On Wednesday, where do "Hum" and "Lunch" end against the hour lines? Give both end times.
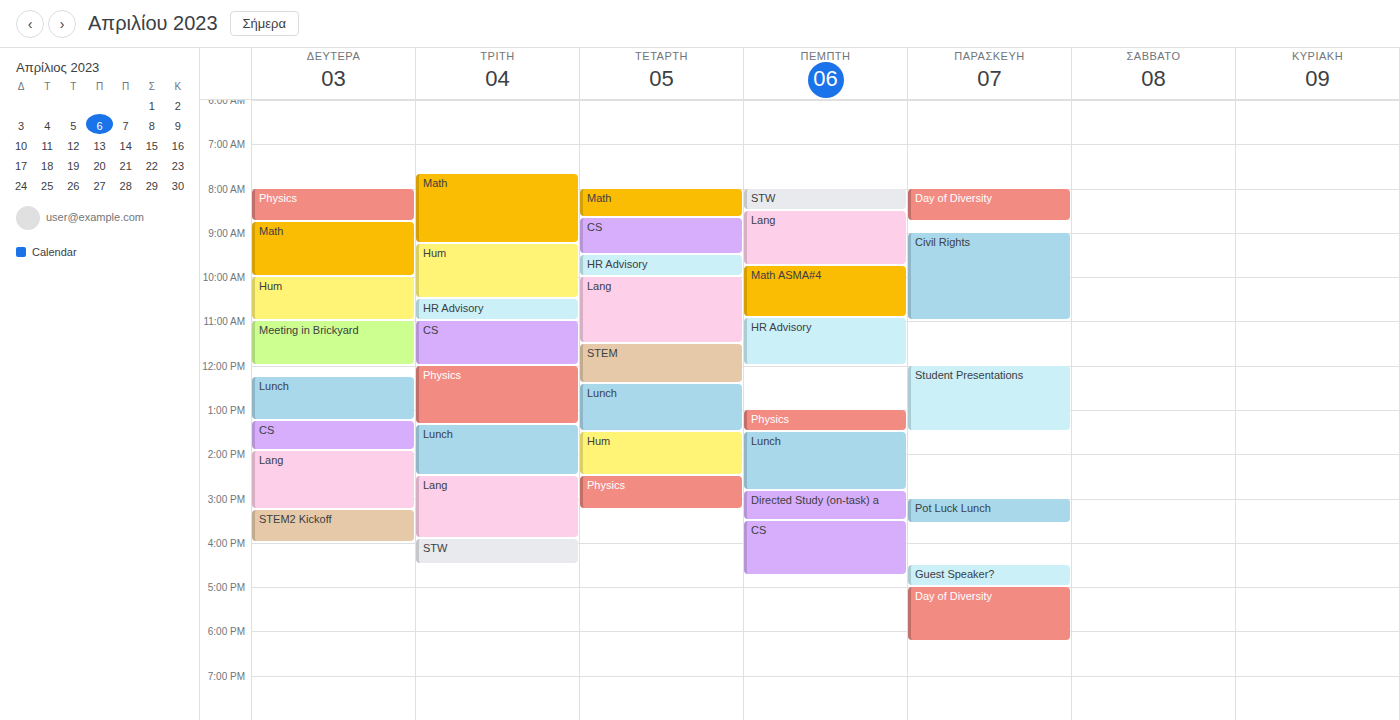
"Hum": 2:30 PM, halfway between the 2 PM and 3 PM lines. "Lunch": 1:30 PM, halfway between the 1 PM and 2 PM lines.